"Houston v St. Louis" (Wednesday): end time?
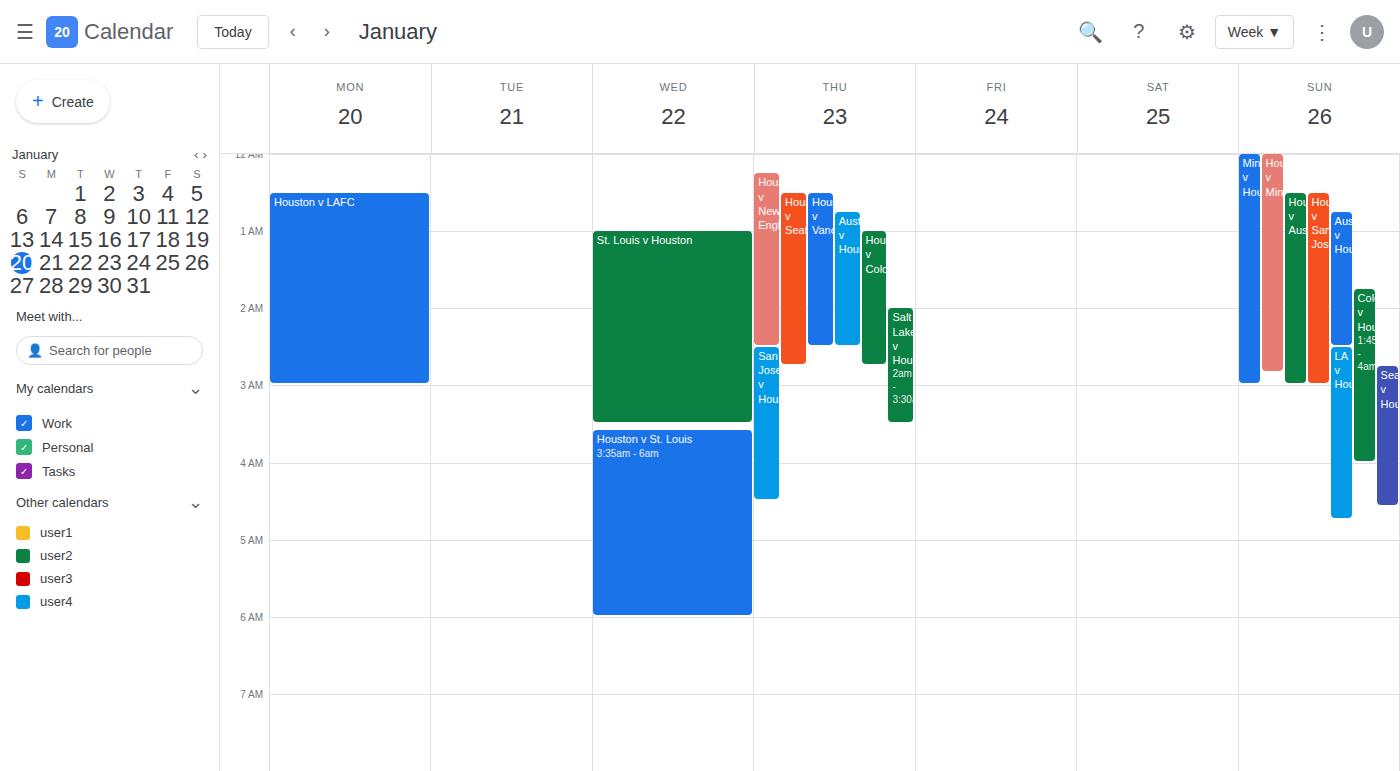
6:00 AM